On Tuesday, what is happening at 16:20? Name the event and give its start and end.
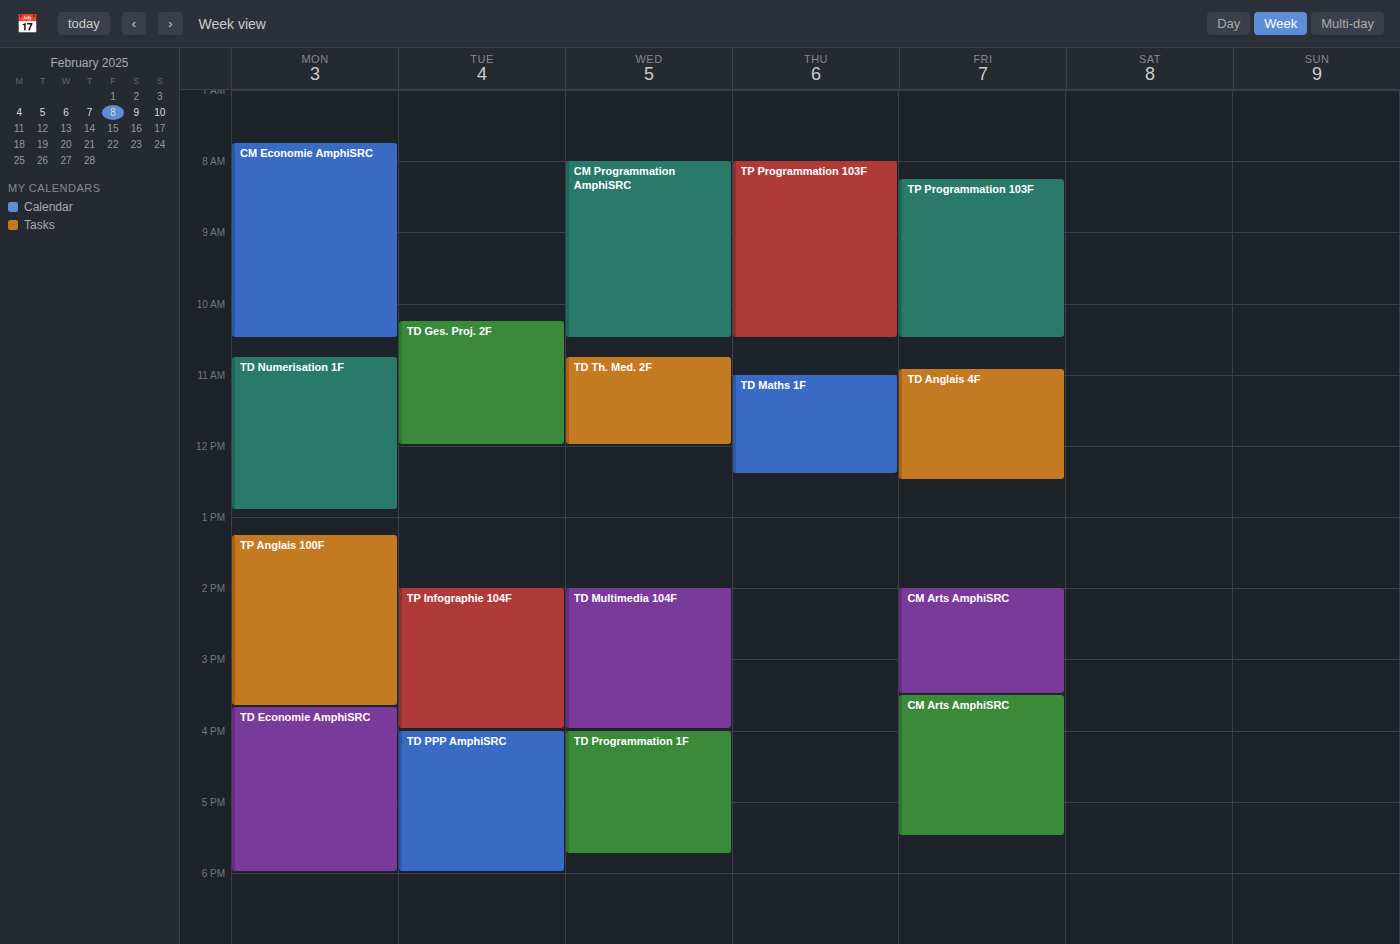
"TD PPP AmphiSRC", 16:00 to 18:00